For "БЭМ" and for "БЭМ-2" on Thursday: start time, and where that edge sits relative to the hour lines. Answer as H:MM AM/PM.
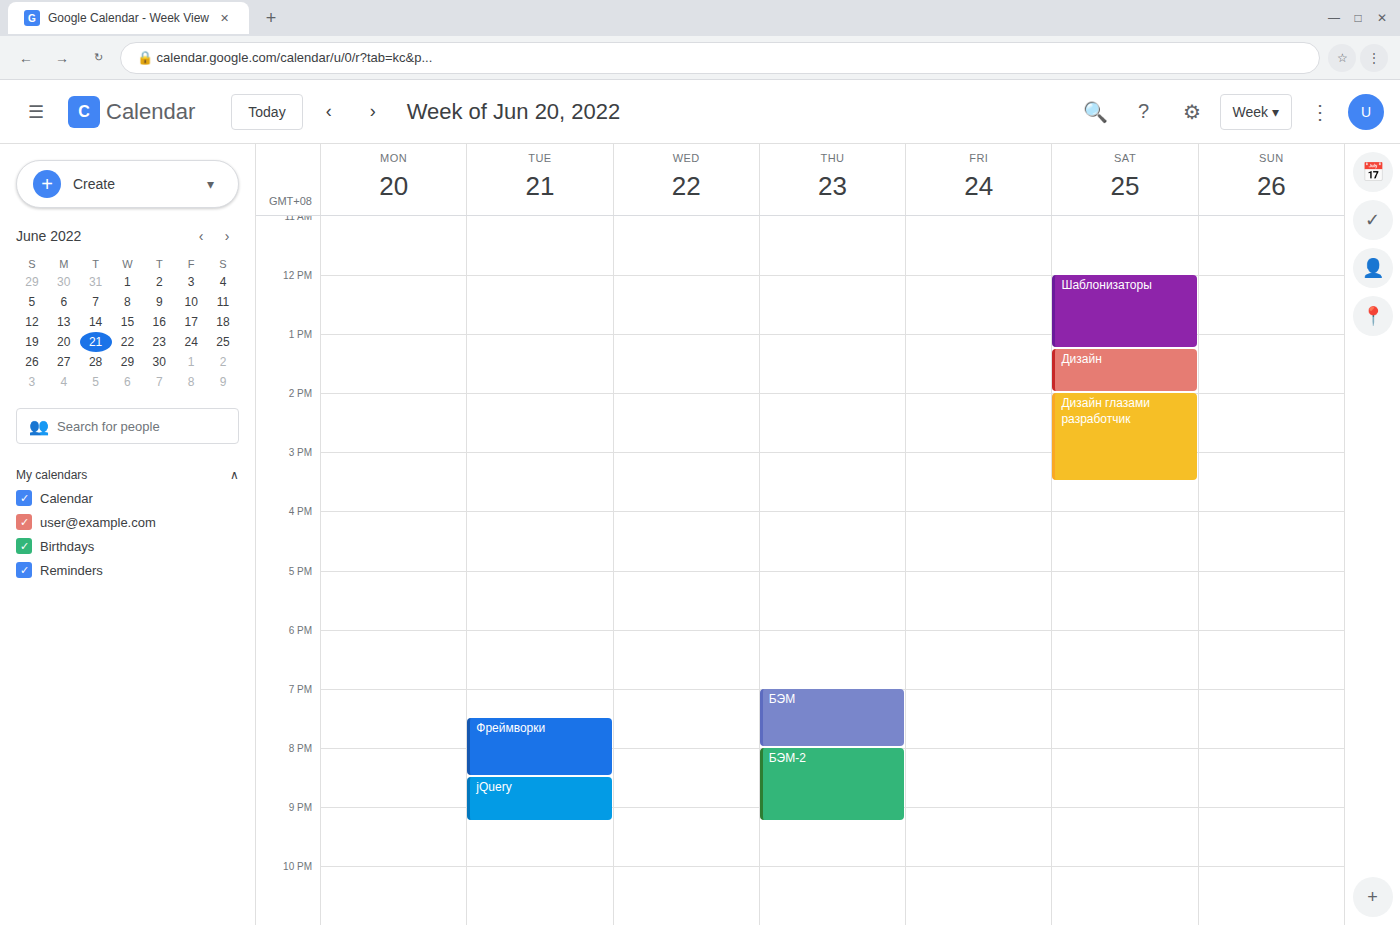
"БЭМ": 7:00 PM, exactly on the 7 PM line. "БЭМ-2": 8:00 PM, exactly on the 8 PM line.